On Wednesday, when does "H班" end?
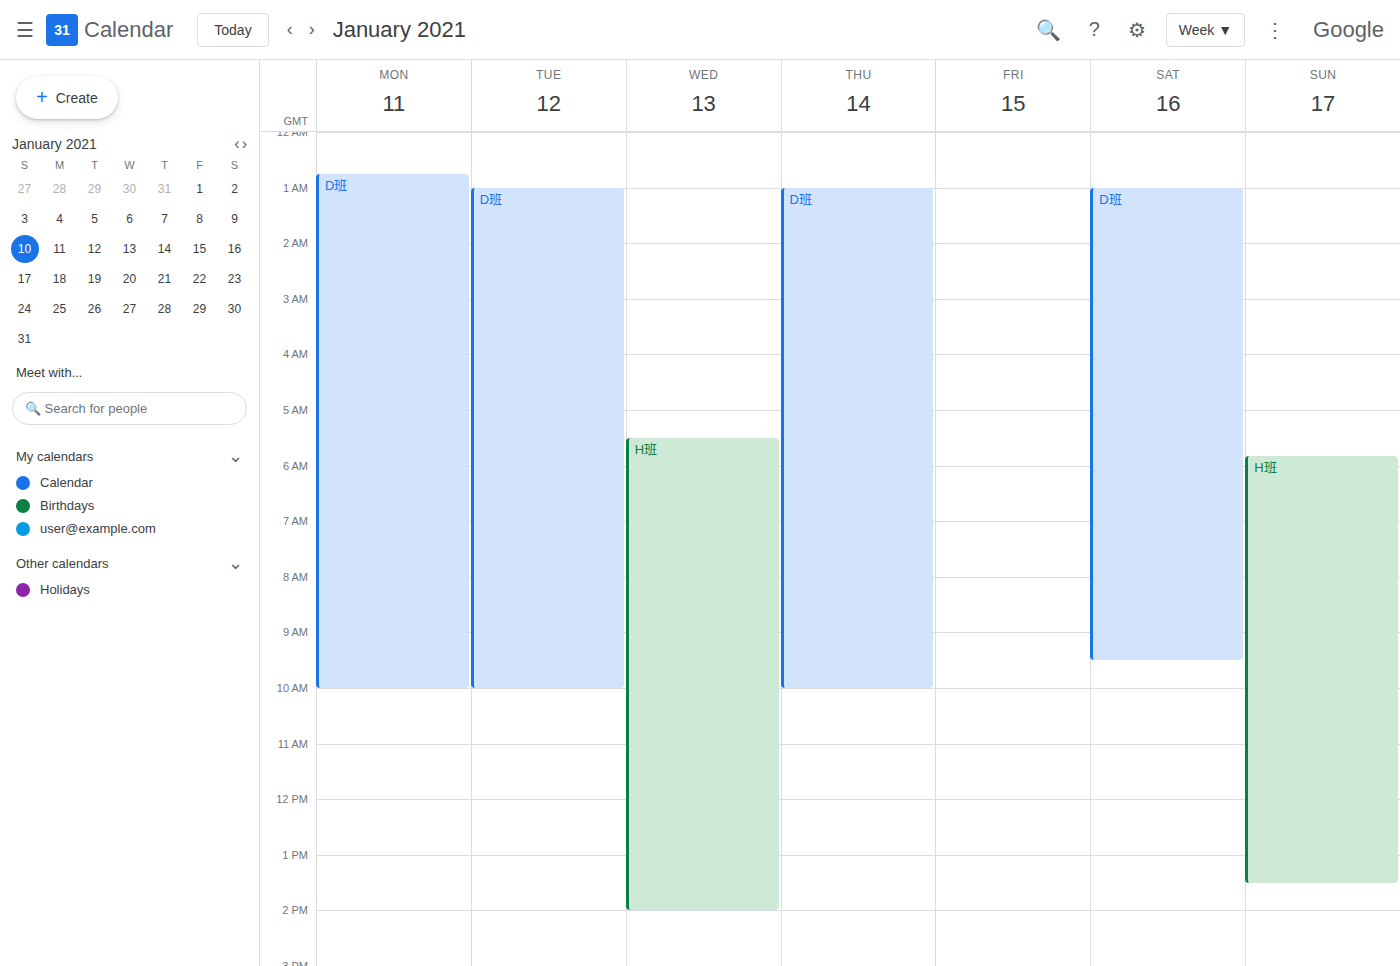
2:00 PM